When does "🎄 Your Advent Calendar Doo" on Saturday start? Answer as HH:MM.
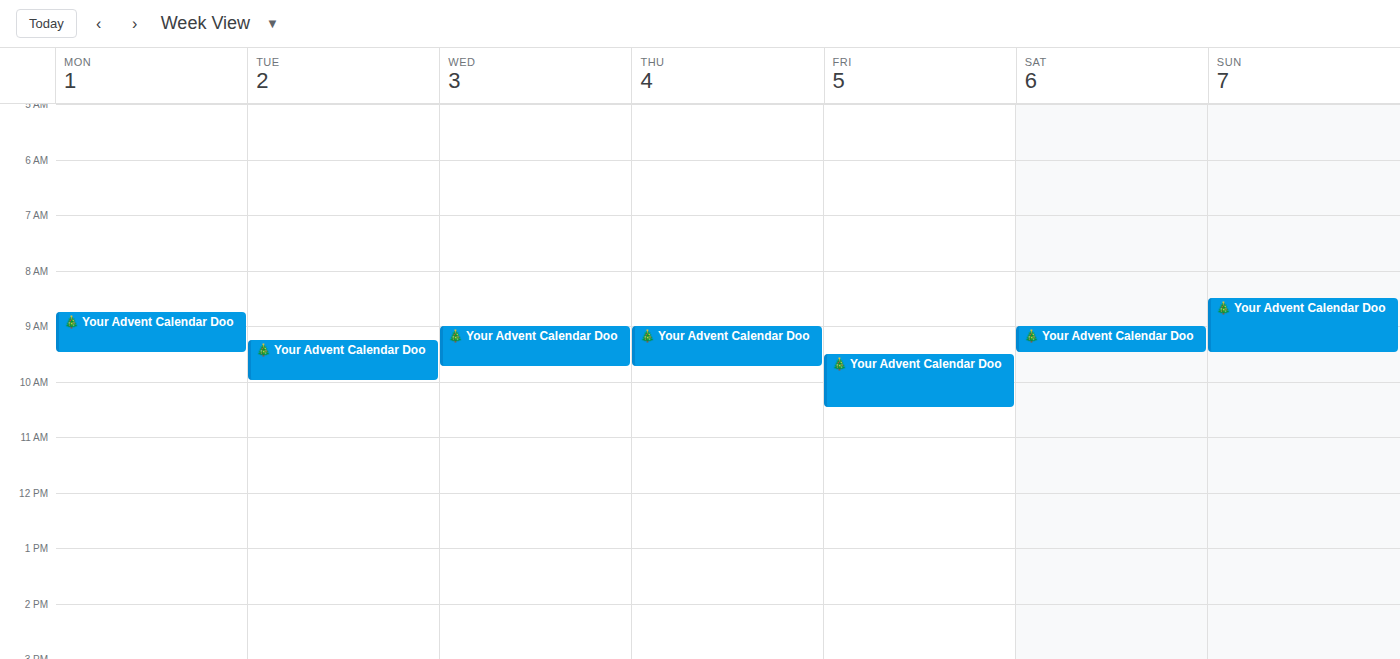
09:00